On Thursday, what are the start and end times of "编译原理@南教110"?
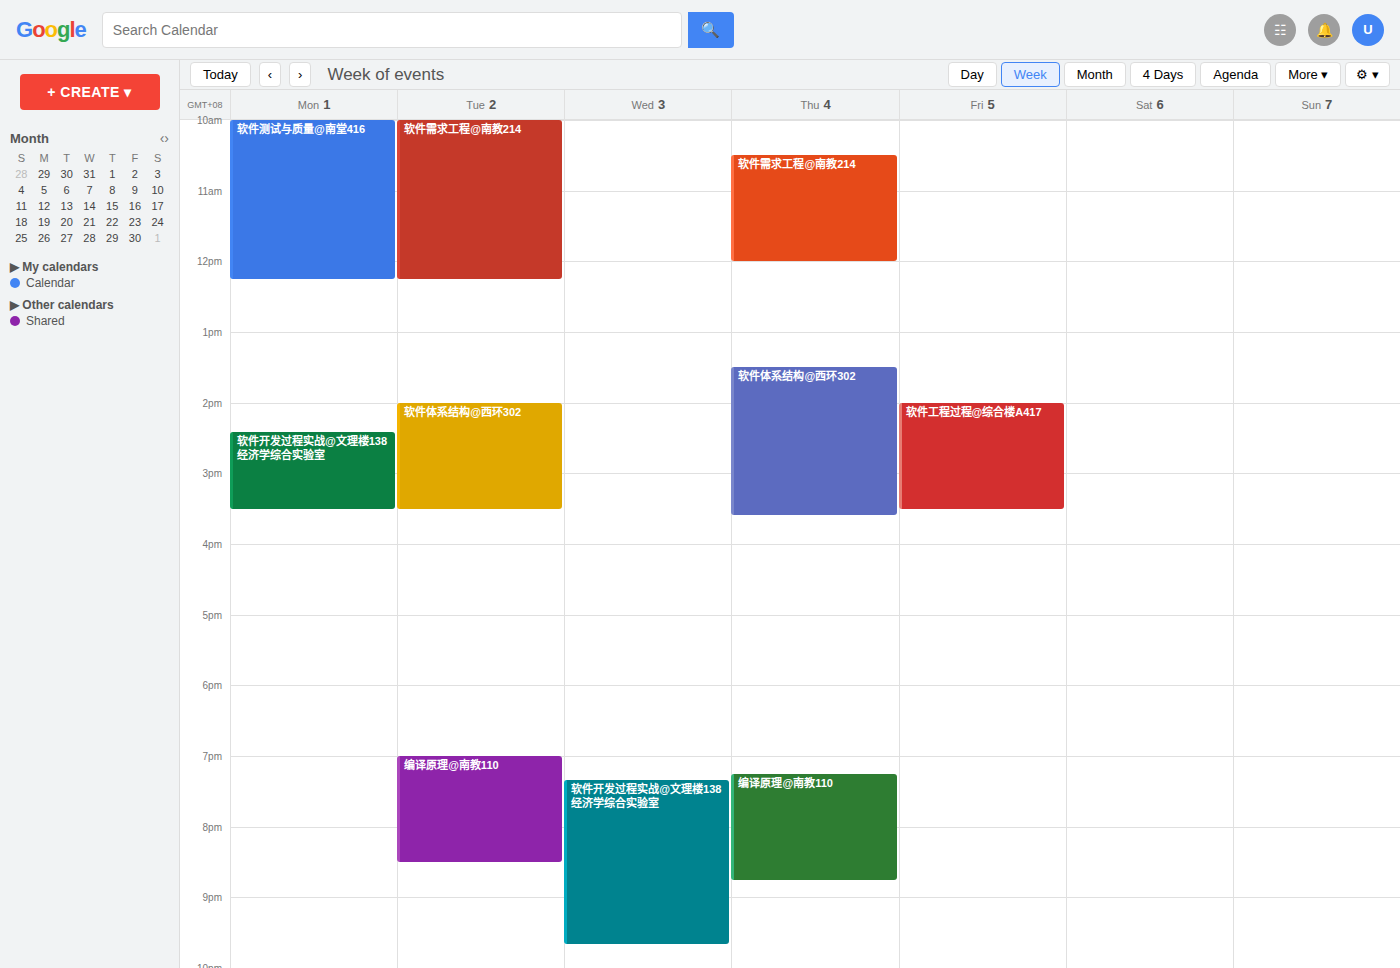
7:15 PM to 8:45 PM